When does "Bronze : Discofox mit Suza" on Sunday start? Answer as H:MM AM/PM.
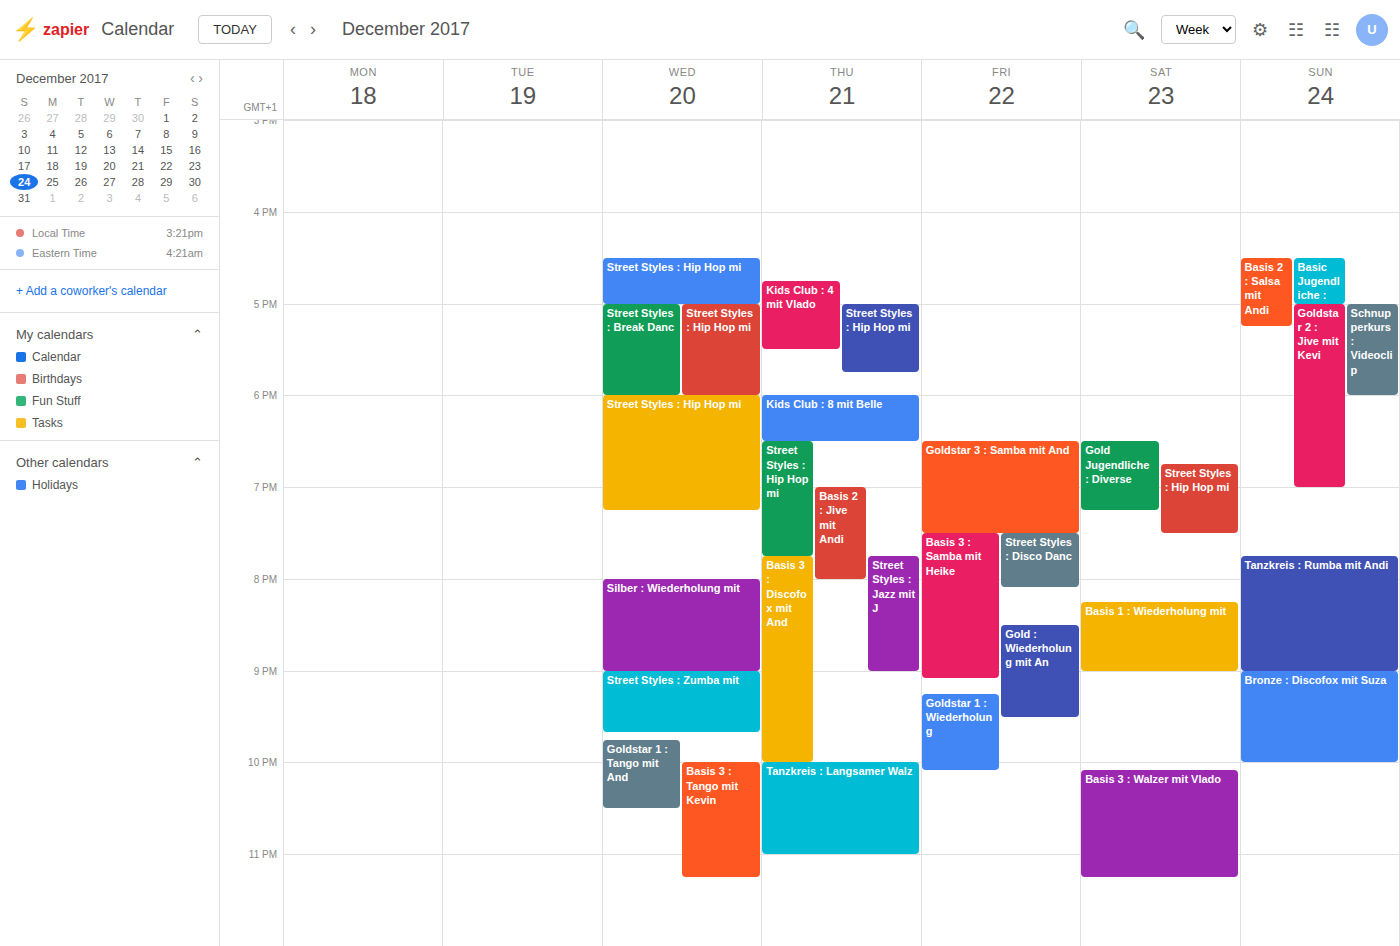
9:00 PM